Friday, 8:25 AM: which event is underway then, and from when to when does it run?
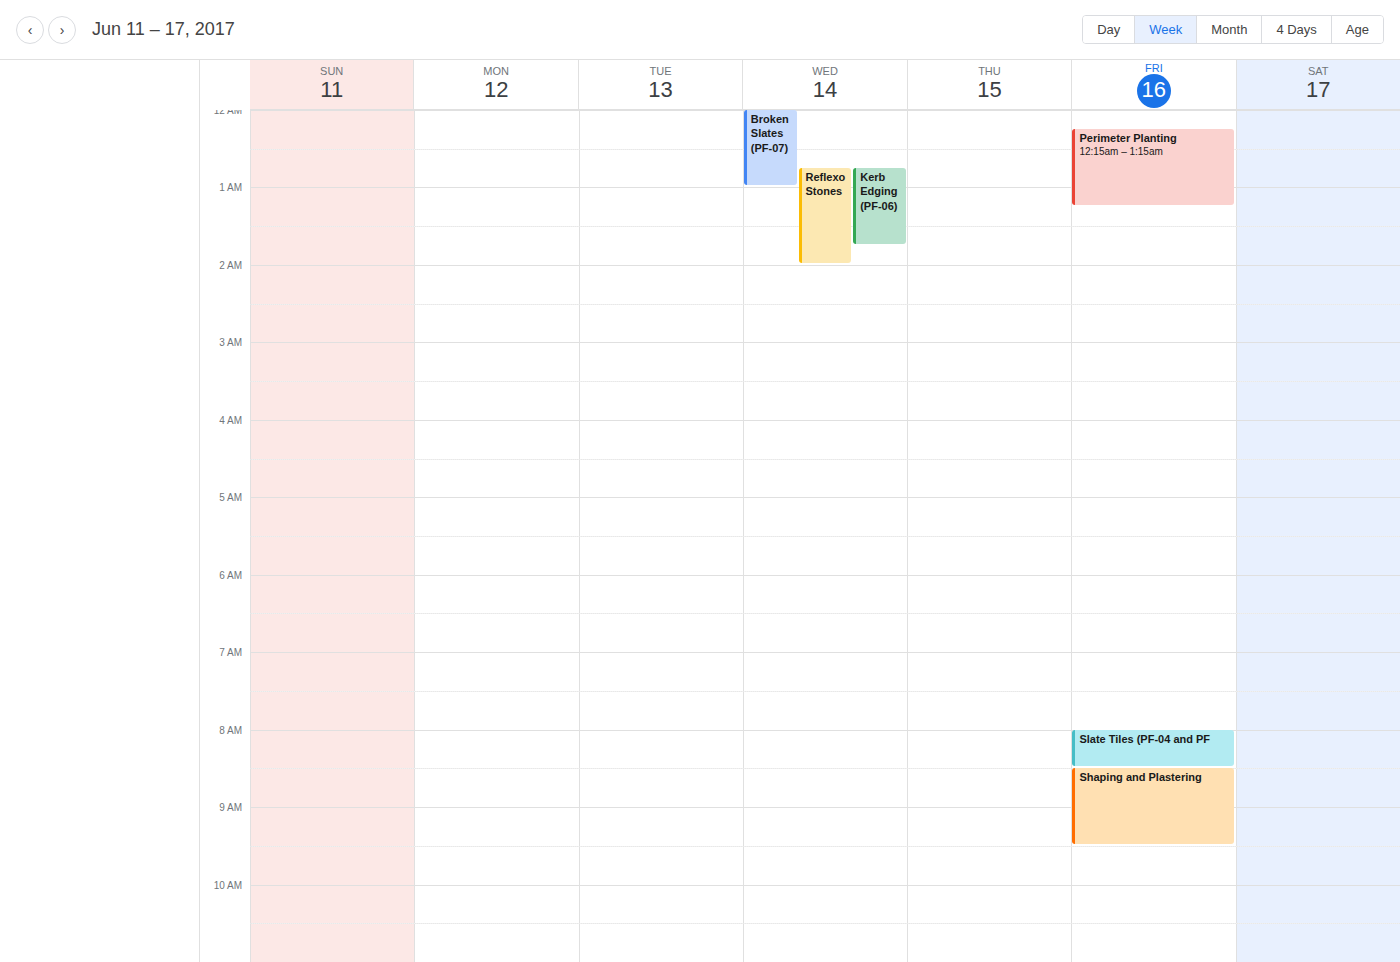
"Slate Tiles (PF-04 and PF", 8:00 AM to 8:30 AM